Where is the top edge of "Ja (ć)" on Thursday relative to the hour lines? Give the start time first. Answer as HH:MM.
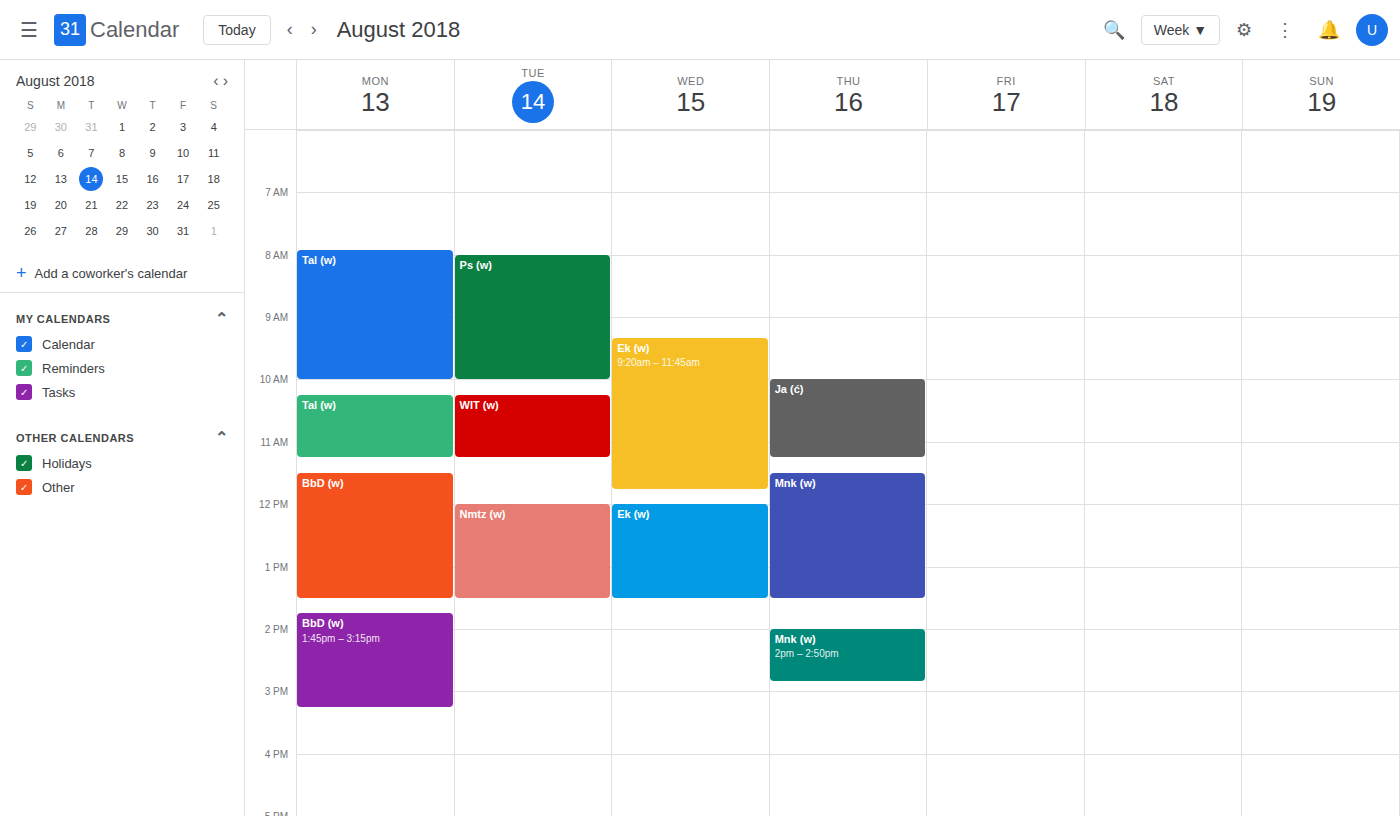
10:00 -- exactly on the 10:00 line.